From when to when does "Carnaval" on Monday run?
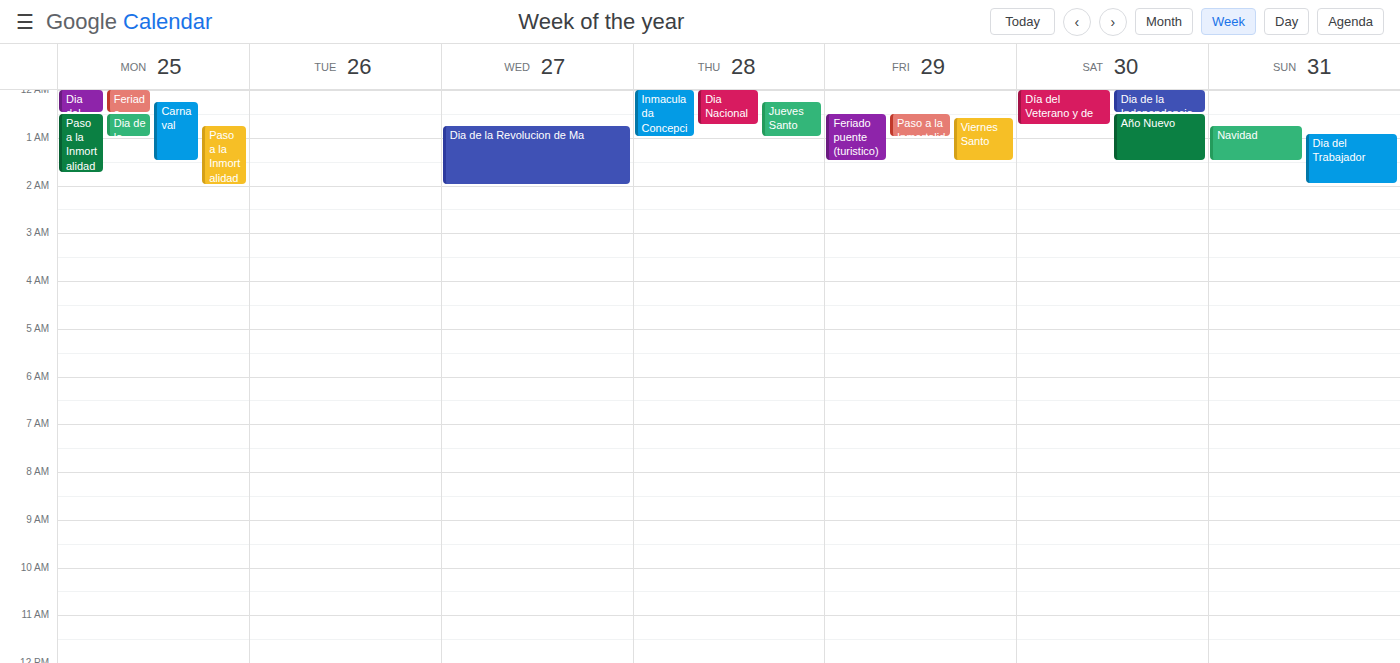
12:15 AM to 1:30 AM